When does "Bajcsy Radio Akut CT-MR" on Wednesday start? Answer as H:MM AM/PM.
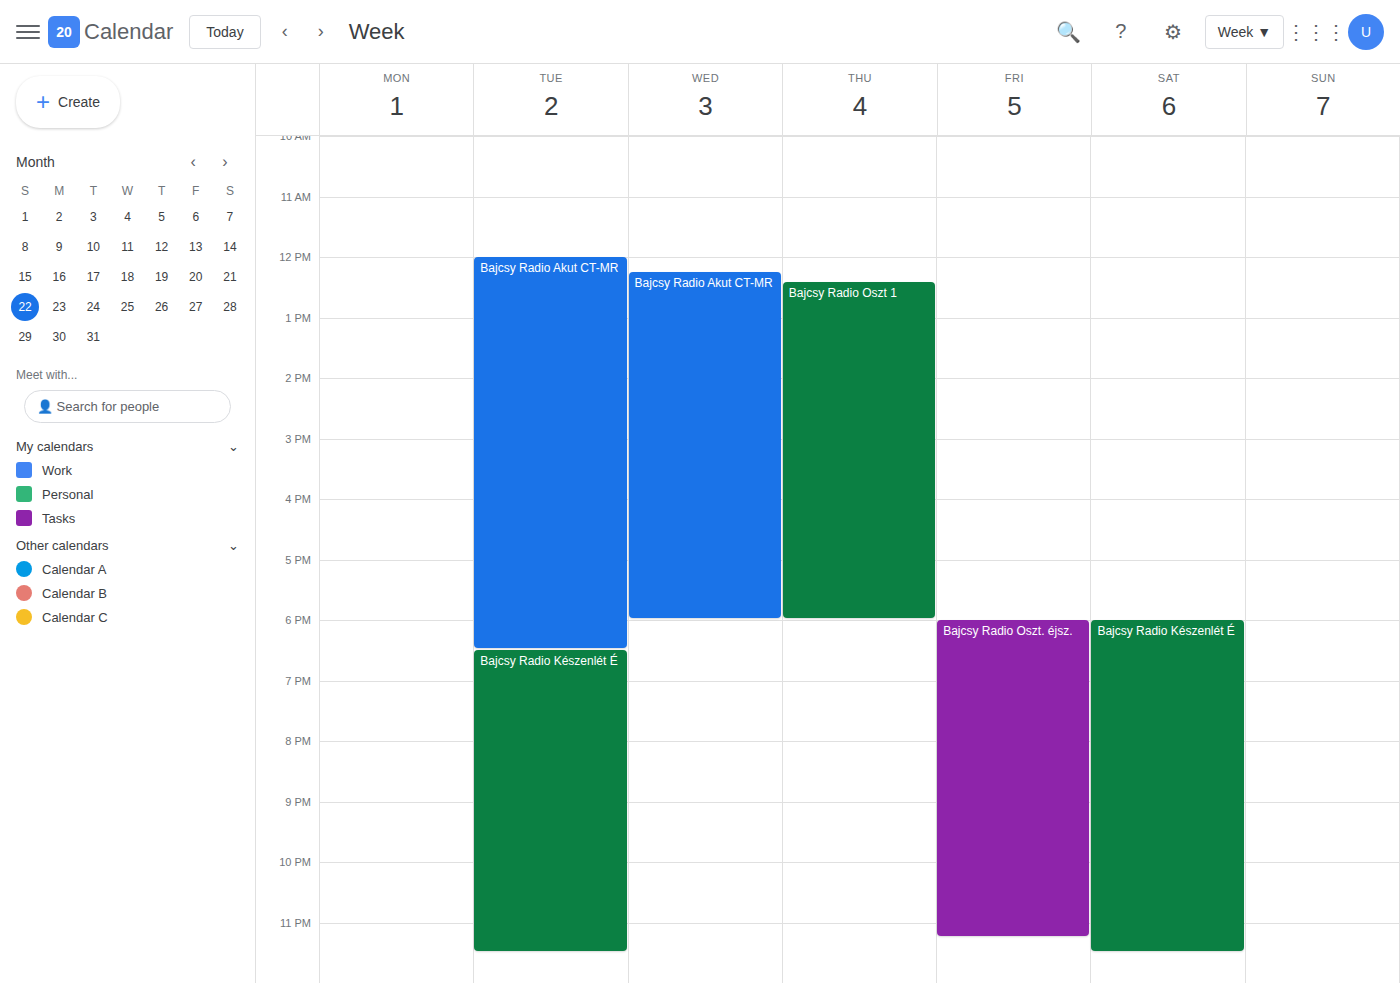
12:15 PM